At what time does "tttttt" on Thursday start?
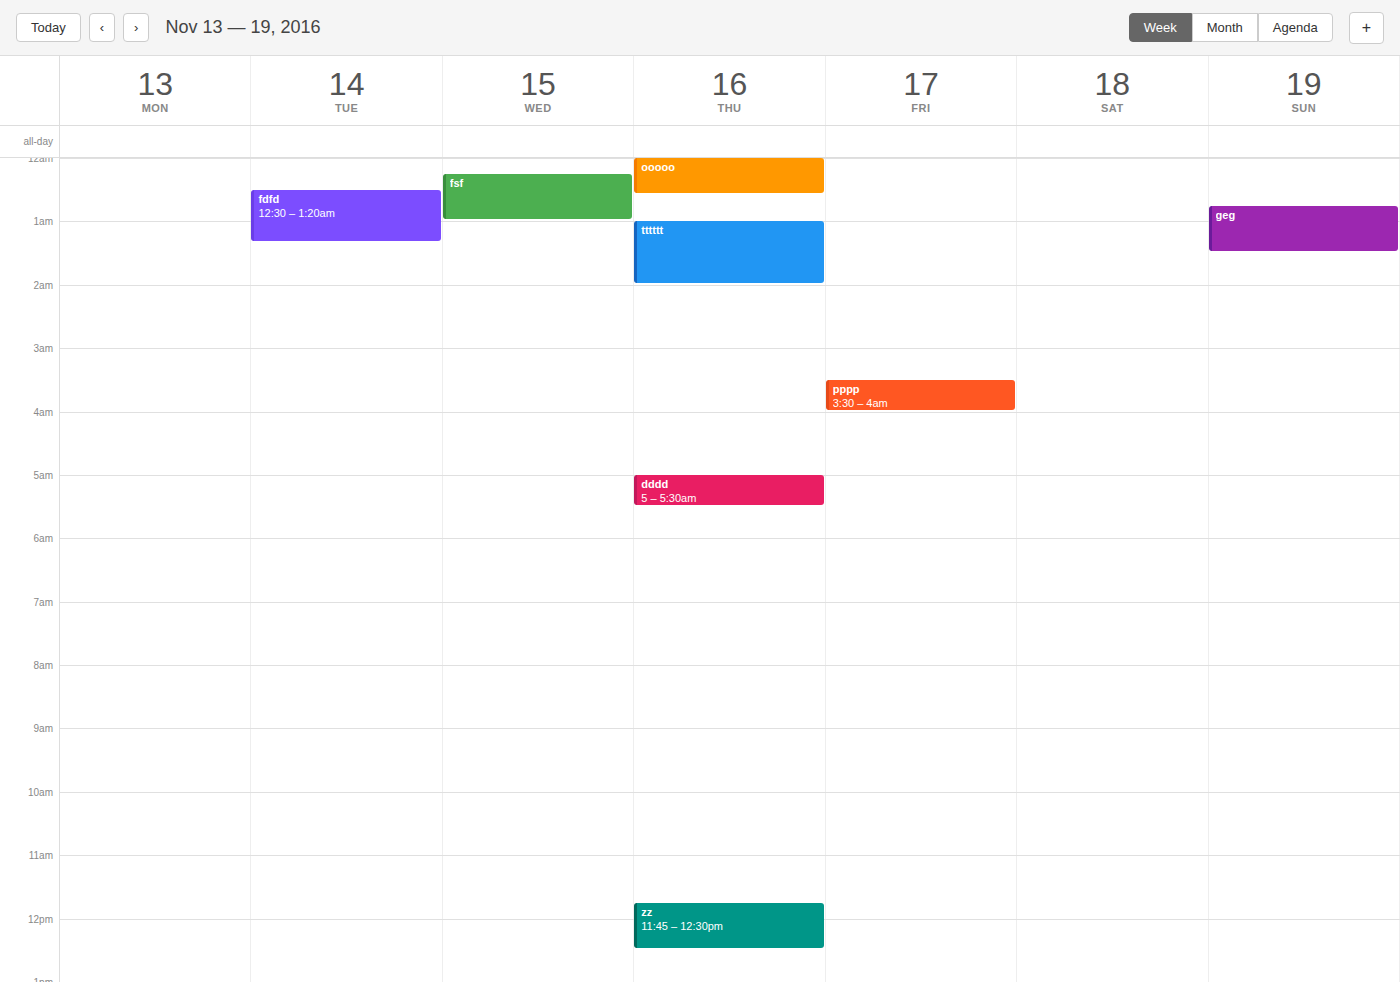
1:00 AM